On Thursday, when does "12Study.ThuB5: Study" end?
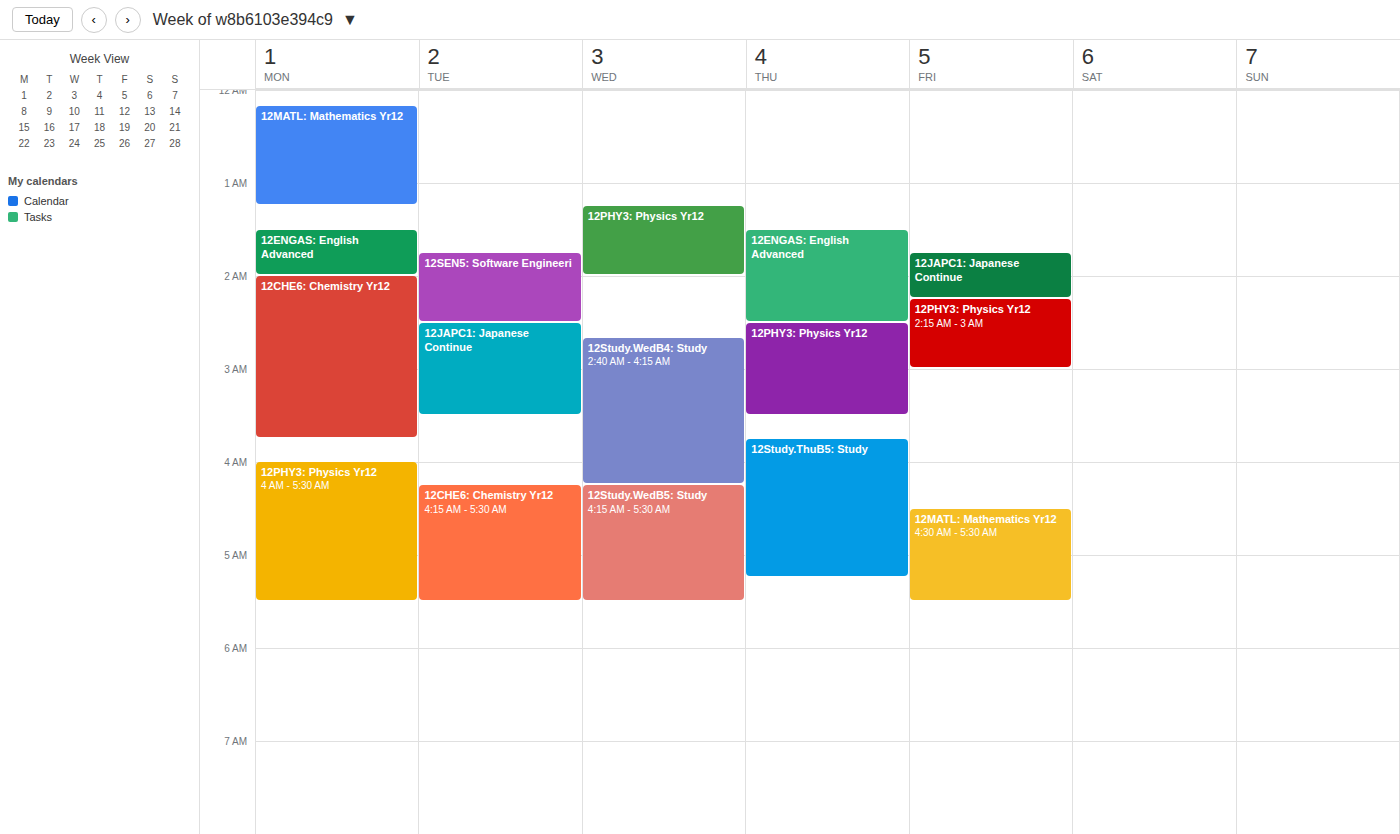
5:15 AM